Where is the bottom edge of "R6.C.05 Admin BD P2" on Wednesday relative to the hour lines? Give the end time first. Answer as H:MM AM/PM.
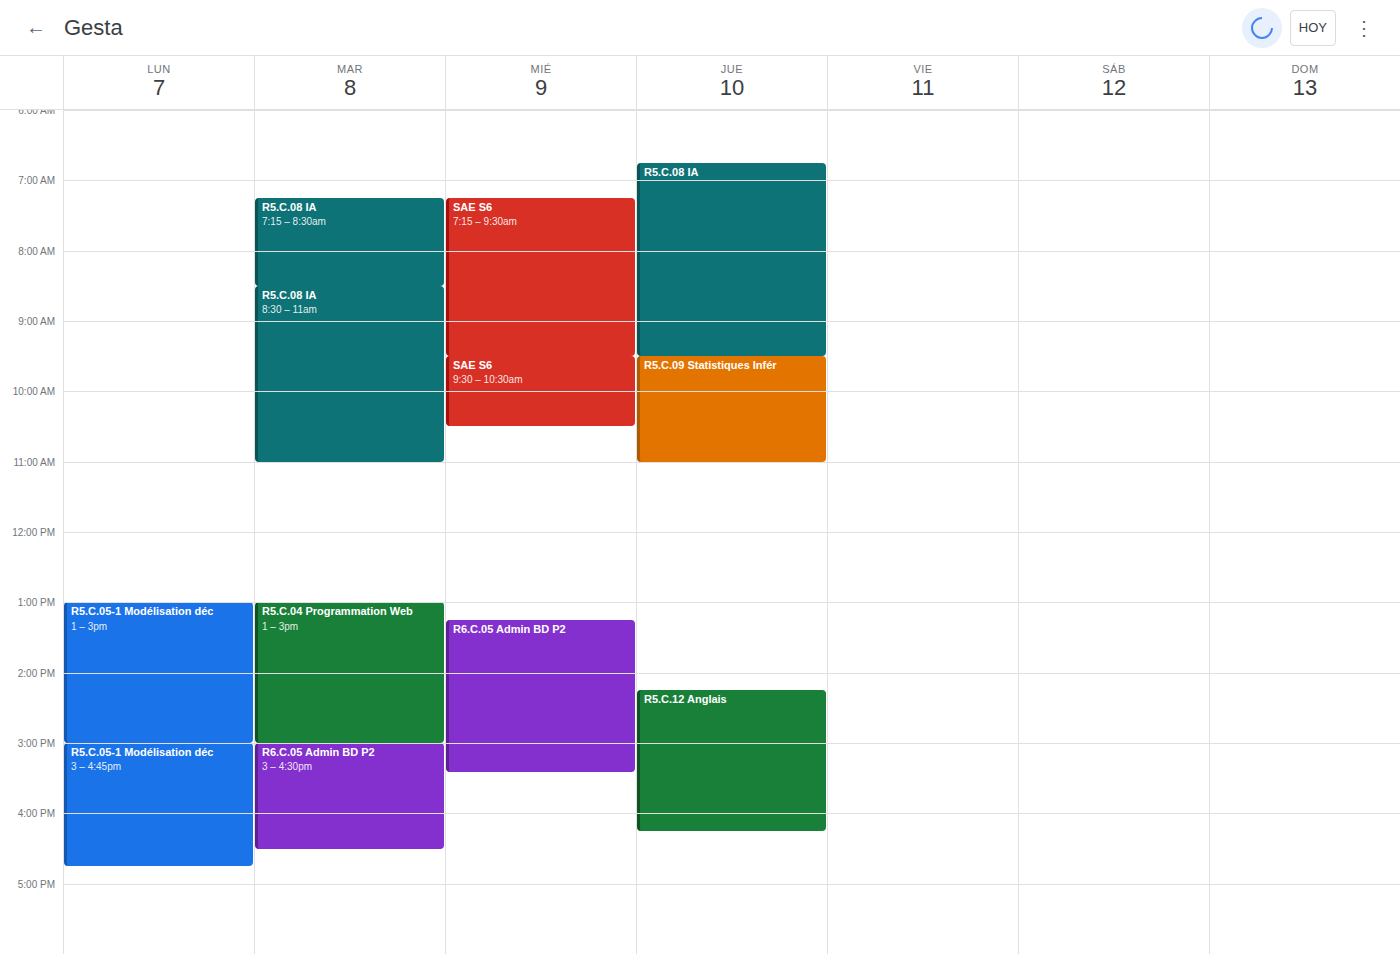
3:25 PM -- neither: 25 minutes below the 3 PM line and 35 minutes above the 4 PM line.